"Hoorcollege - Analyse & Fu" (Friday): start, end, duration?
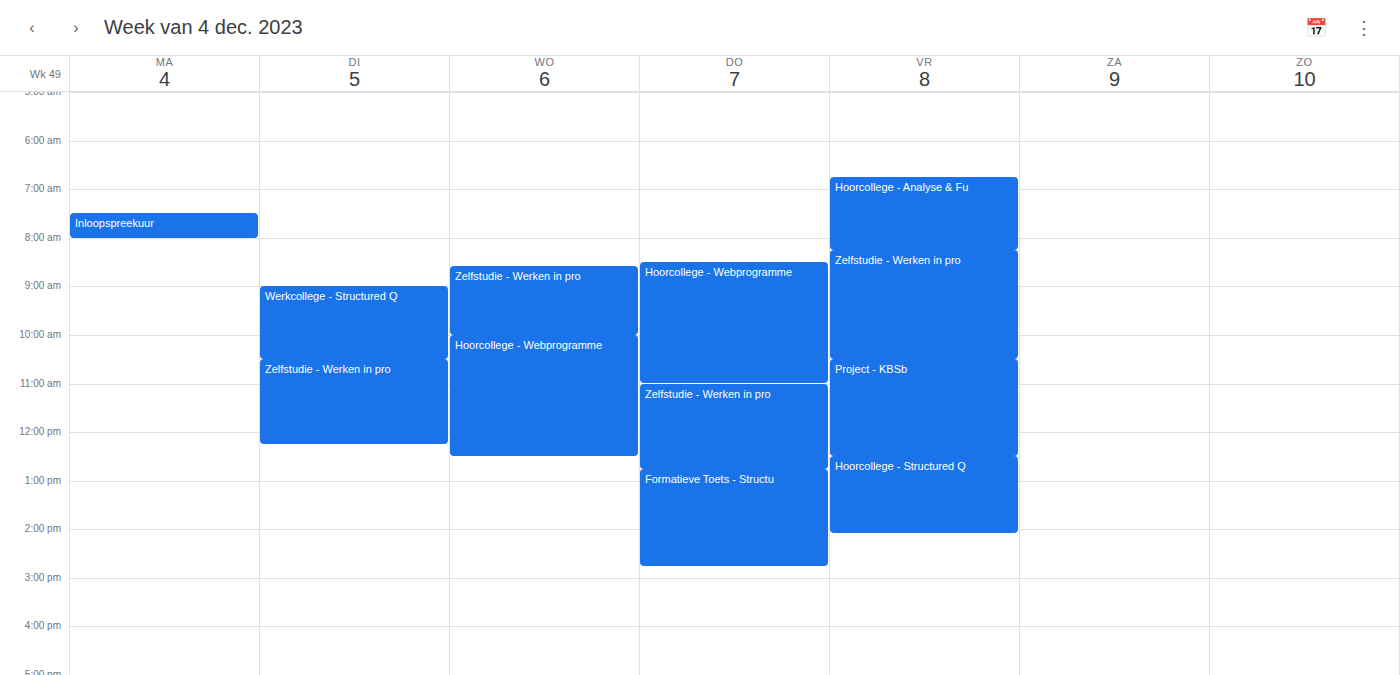
6:45 AM to 8:15 AM, 1 hour 30 minutes